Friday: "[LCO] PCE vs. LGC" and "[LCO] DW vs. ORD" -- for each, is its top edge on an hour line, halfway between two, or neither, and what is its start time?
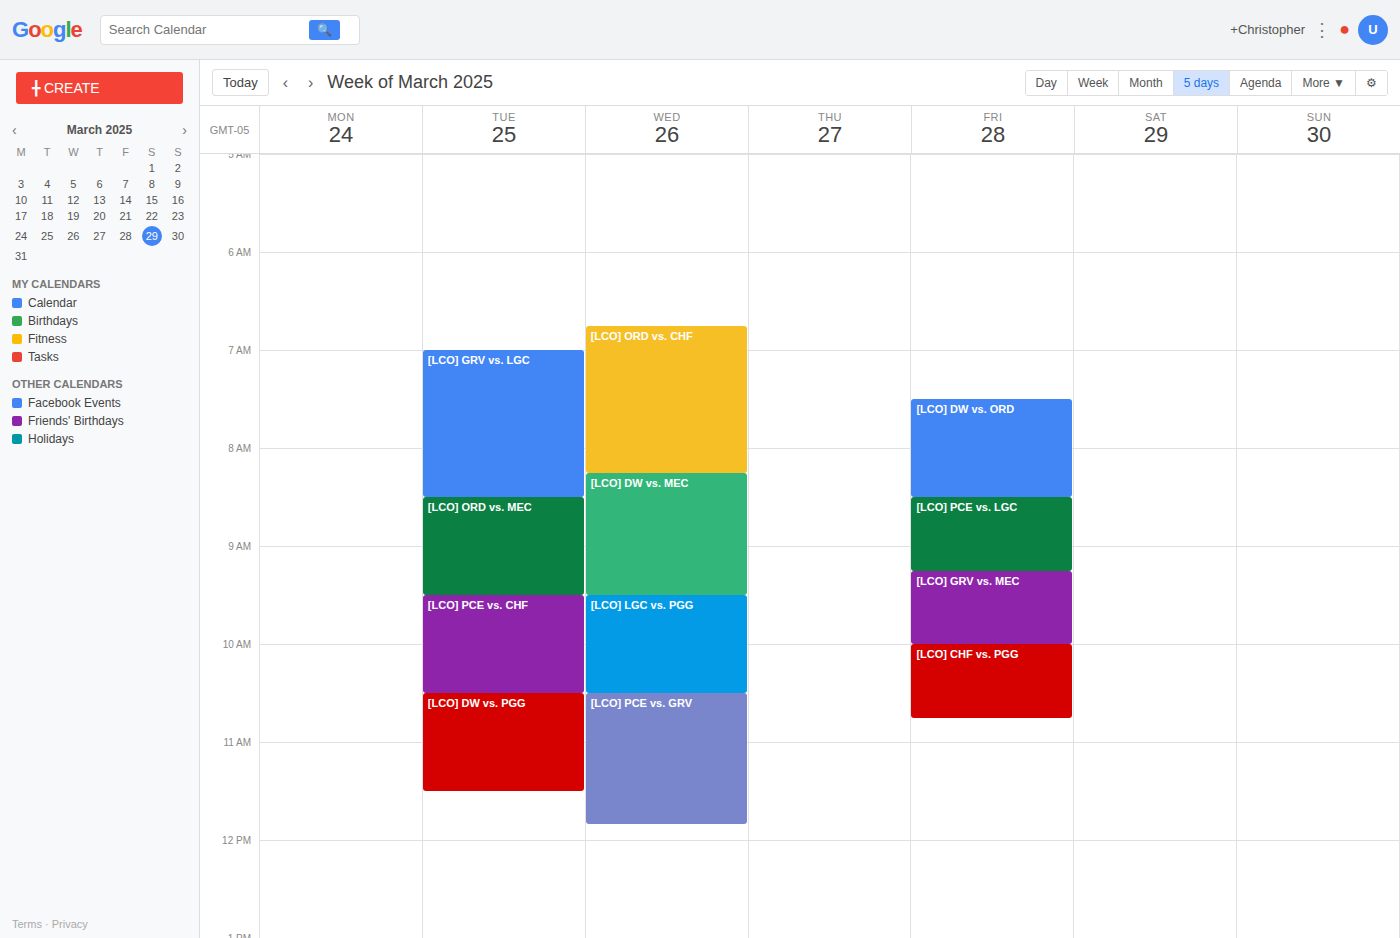
"[LCO] PCE vs. LGC": 08:30, halfway between the 08:00 and 09:00 lines. "[LCO] DW vs. ORD": 07:30, halfway between the 07:00 and 08:00 lines.